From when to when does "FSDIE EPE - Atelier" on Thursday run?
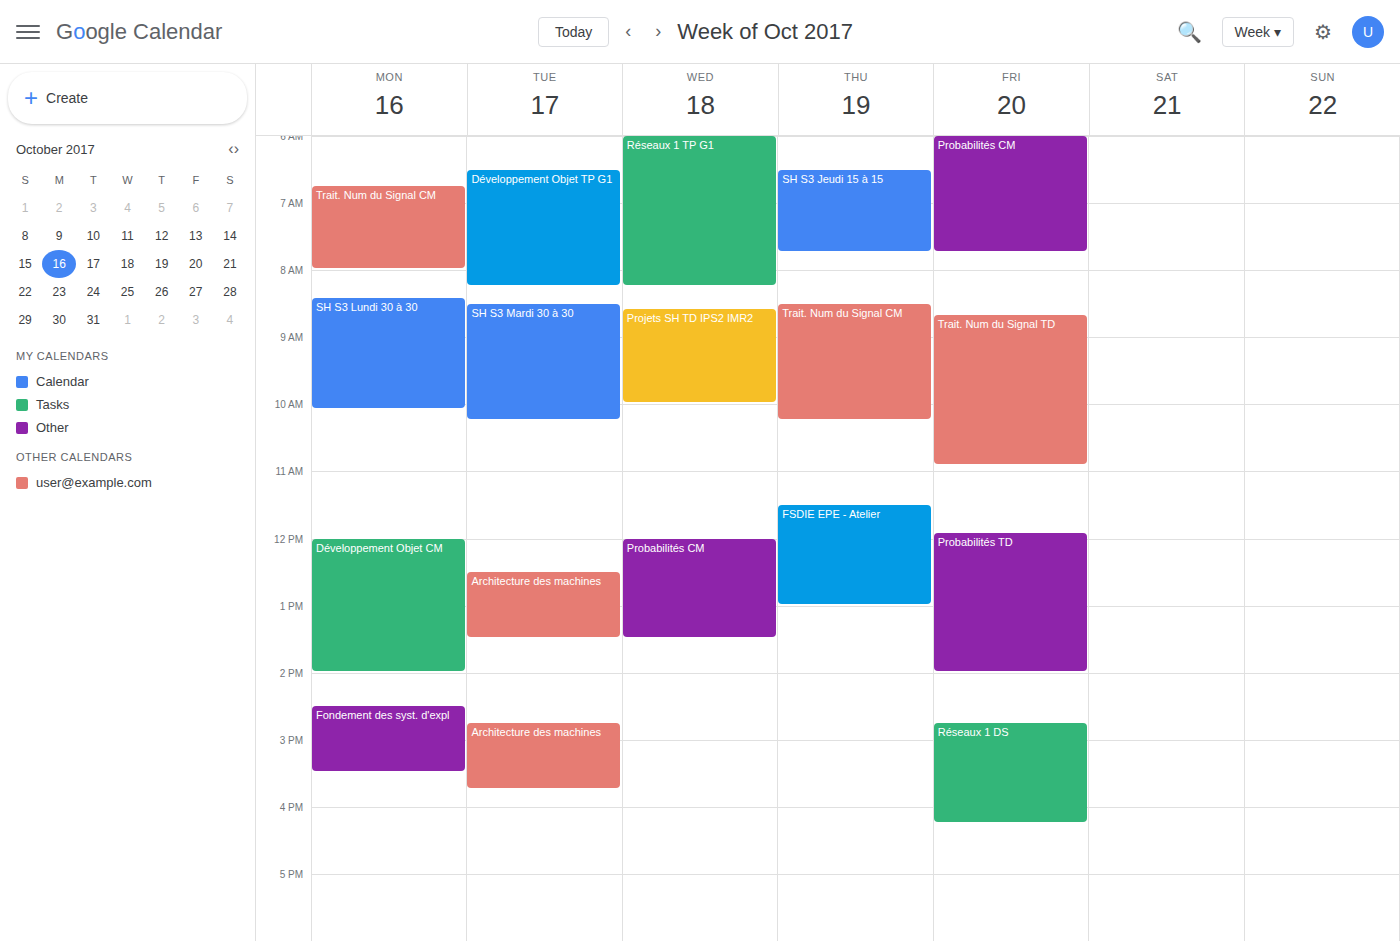
11:30 AM to 1:00 PM